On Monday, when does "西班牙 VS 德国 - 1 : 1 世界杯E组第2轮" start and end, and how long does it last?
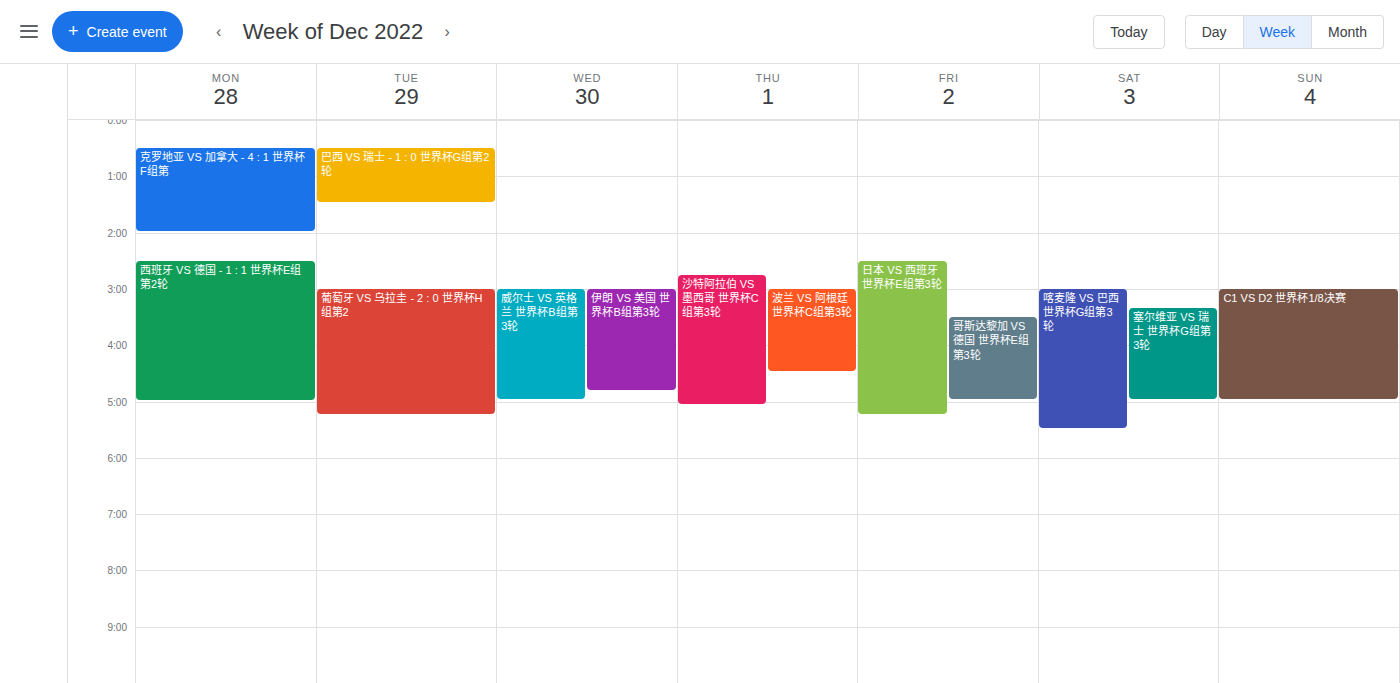
02:30 to 05:00, 2 hours 30 minutes